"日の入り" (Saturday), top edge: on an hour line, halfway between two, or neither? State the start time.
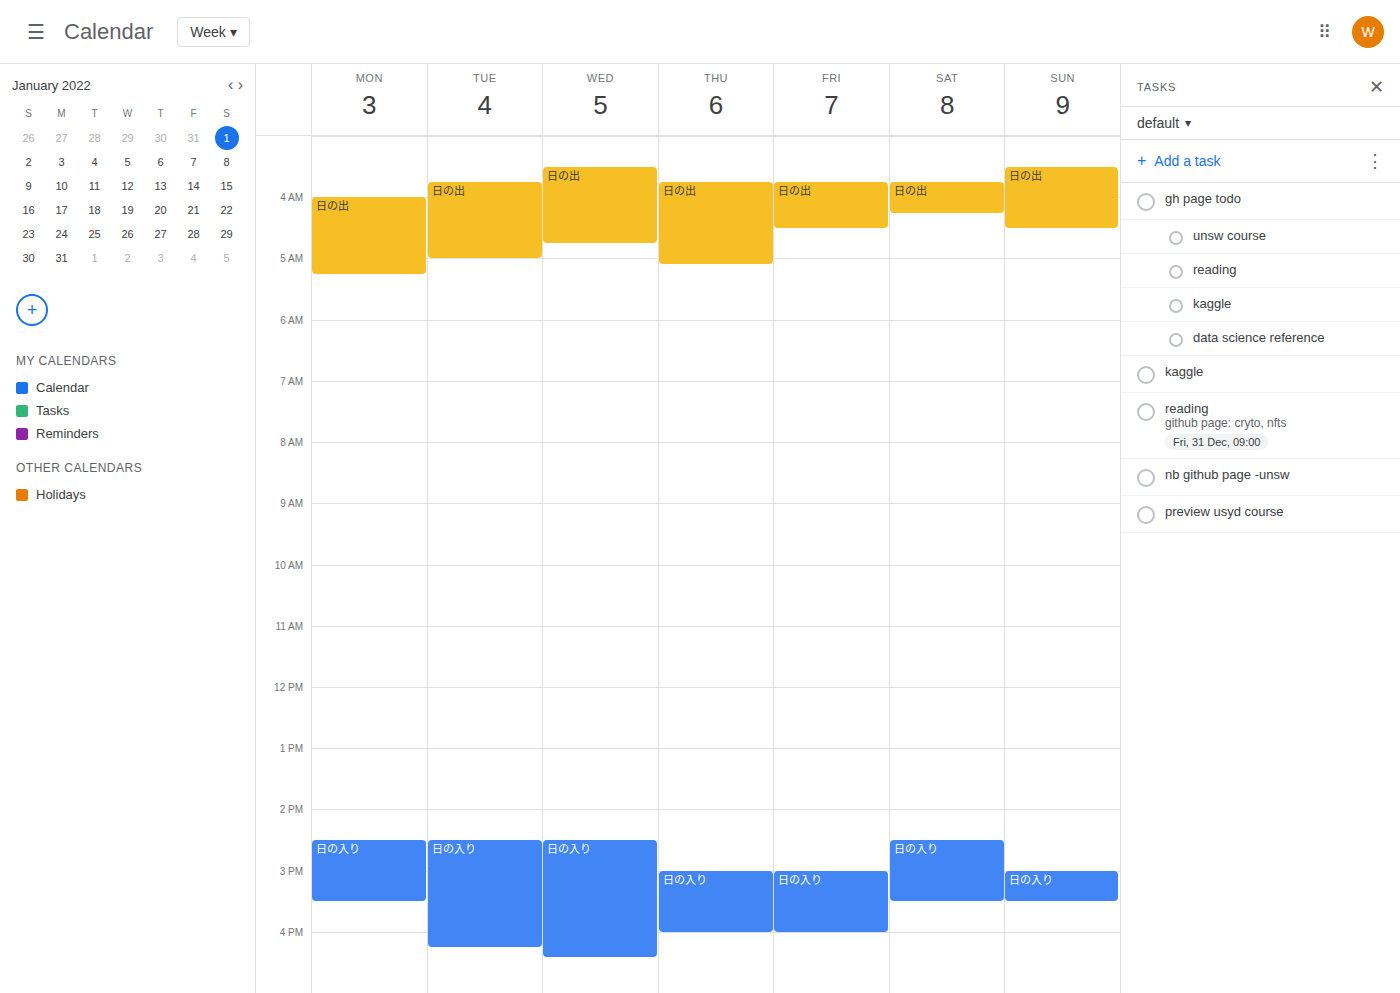
2:30 PM -- halfway between the 2 PM and 3 PM lines.